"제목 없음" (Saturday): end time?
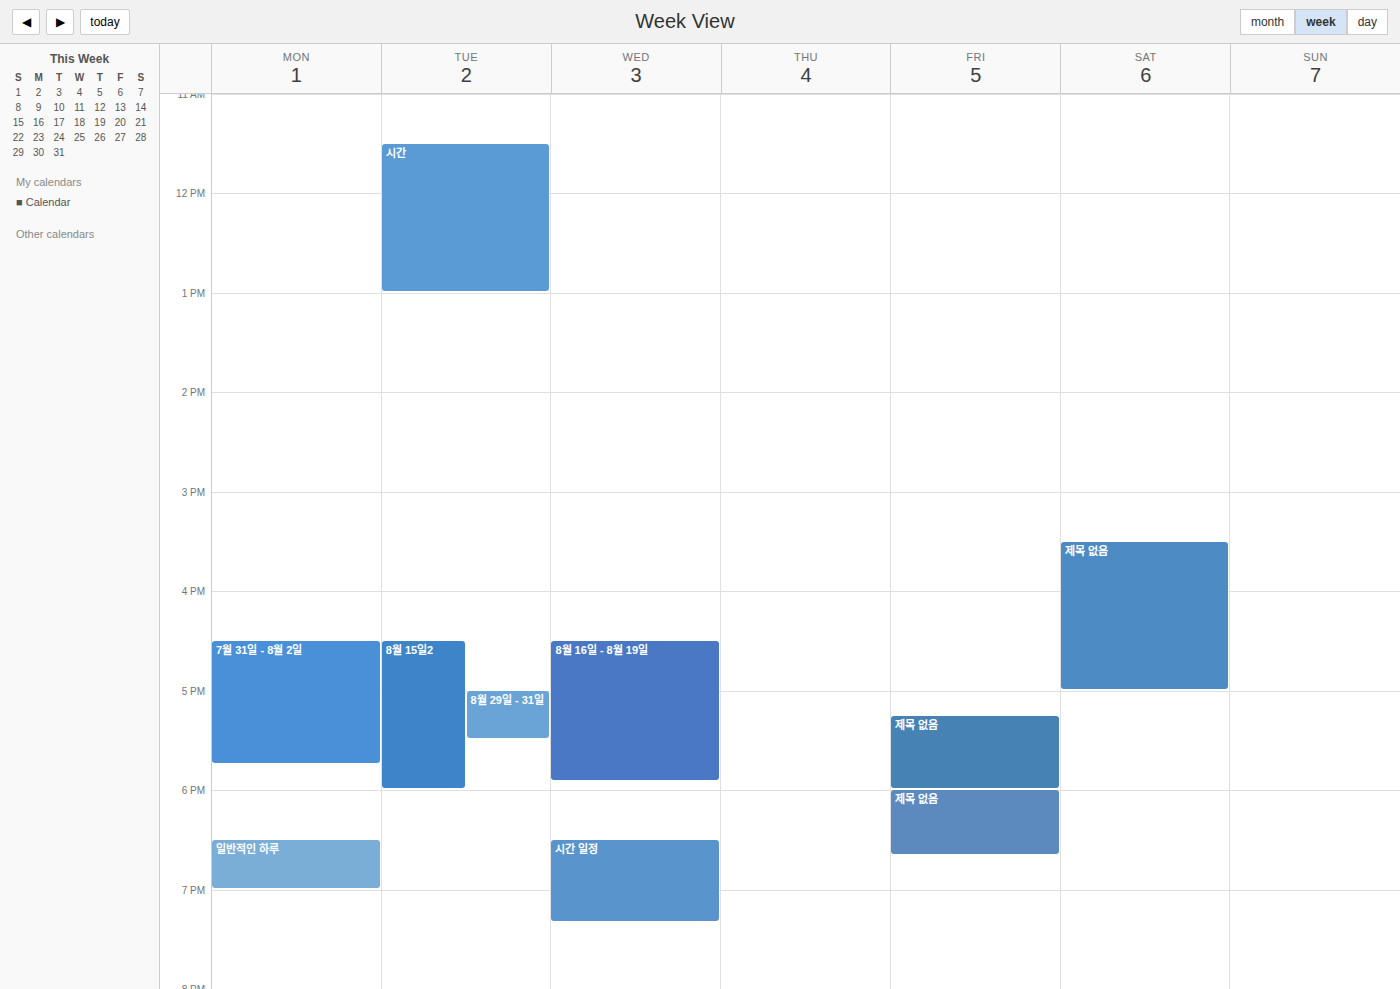
5:00 PM